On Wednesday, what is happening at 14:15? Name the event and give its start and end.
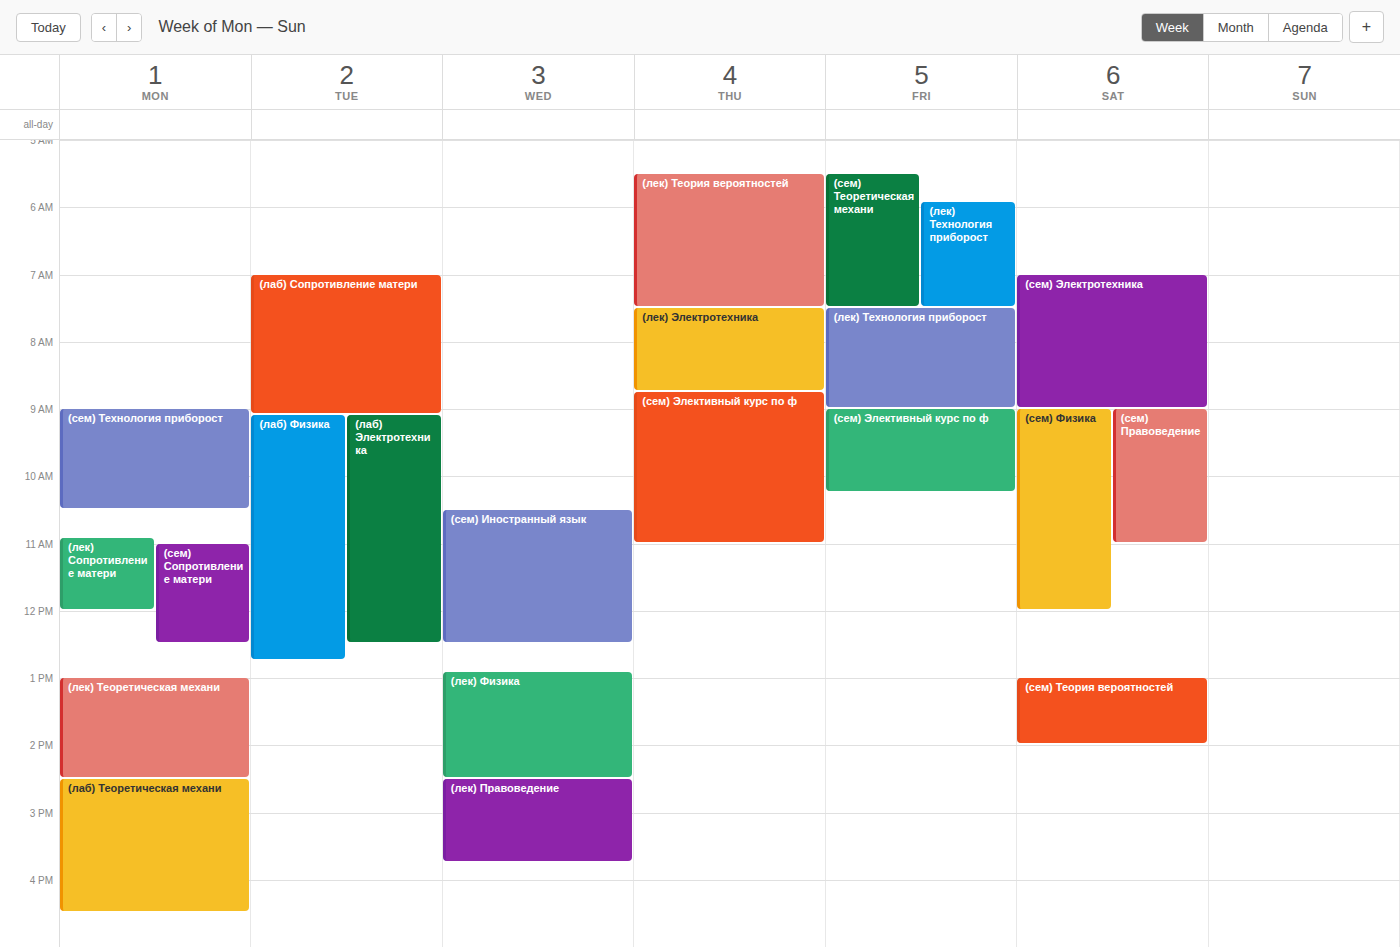
"(лек) Физика", 12:55 to 14:30